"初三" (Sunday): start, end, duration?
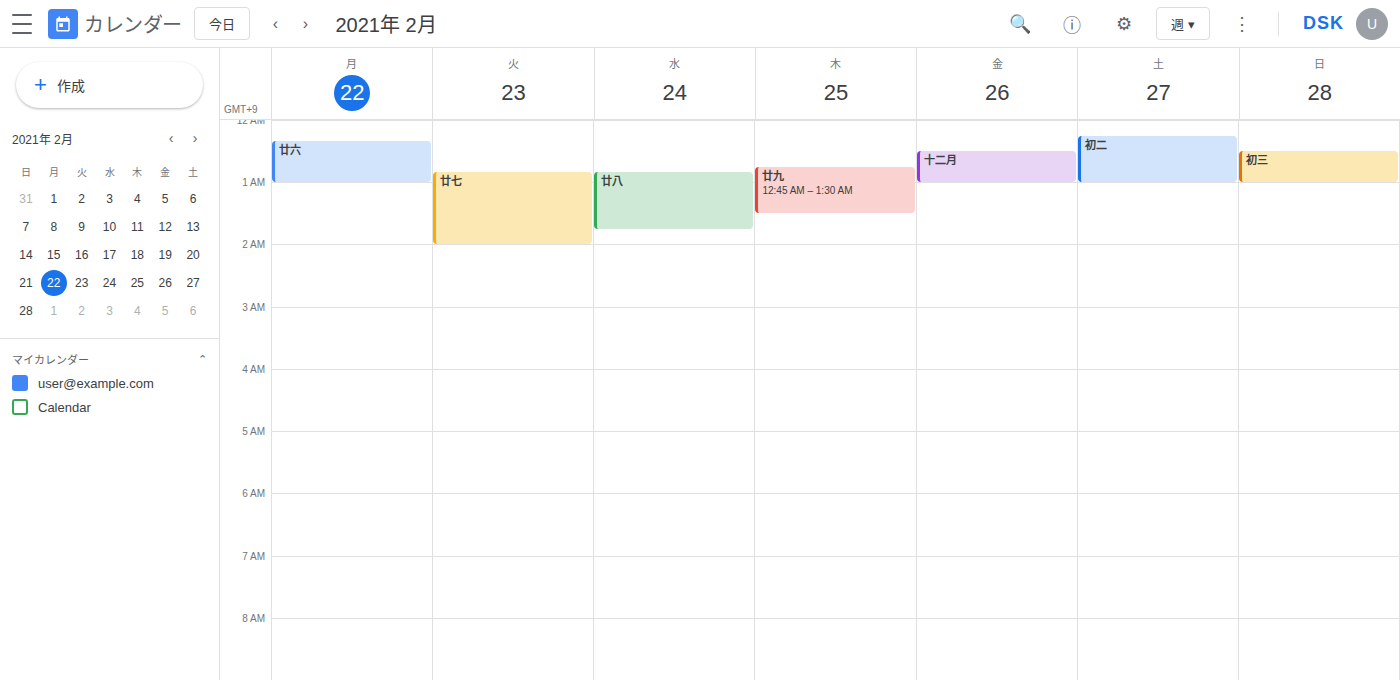
12:30 AM to 1:00 AM, 30 minutes